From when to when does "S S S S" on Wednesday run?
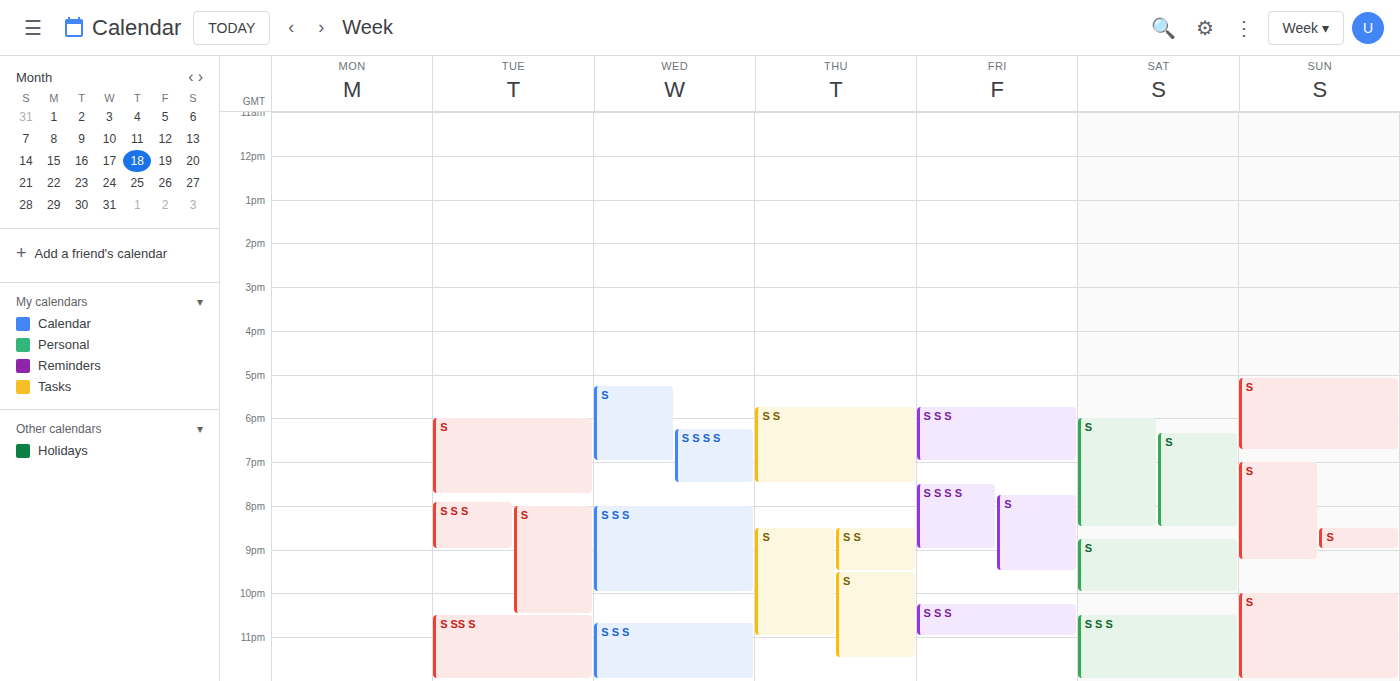
6:15 PM to 7:30 PM